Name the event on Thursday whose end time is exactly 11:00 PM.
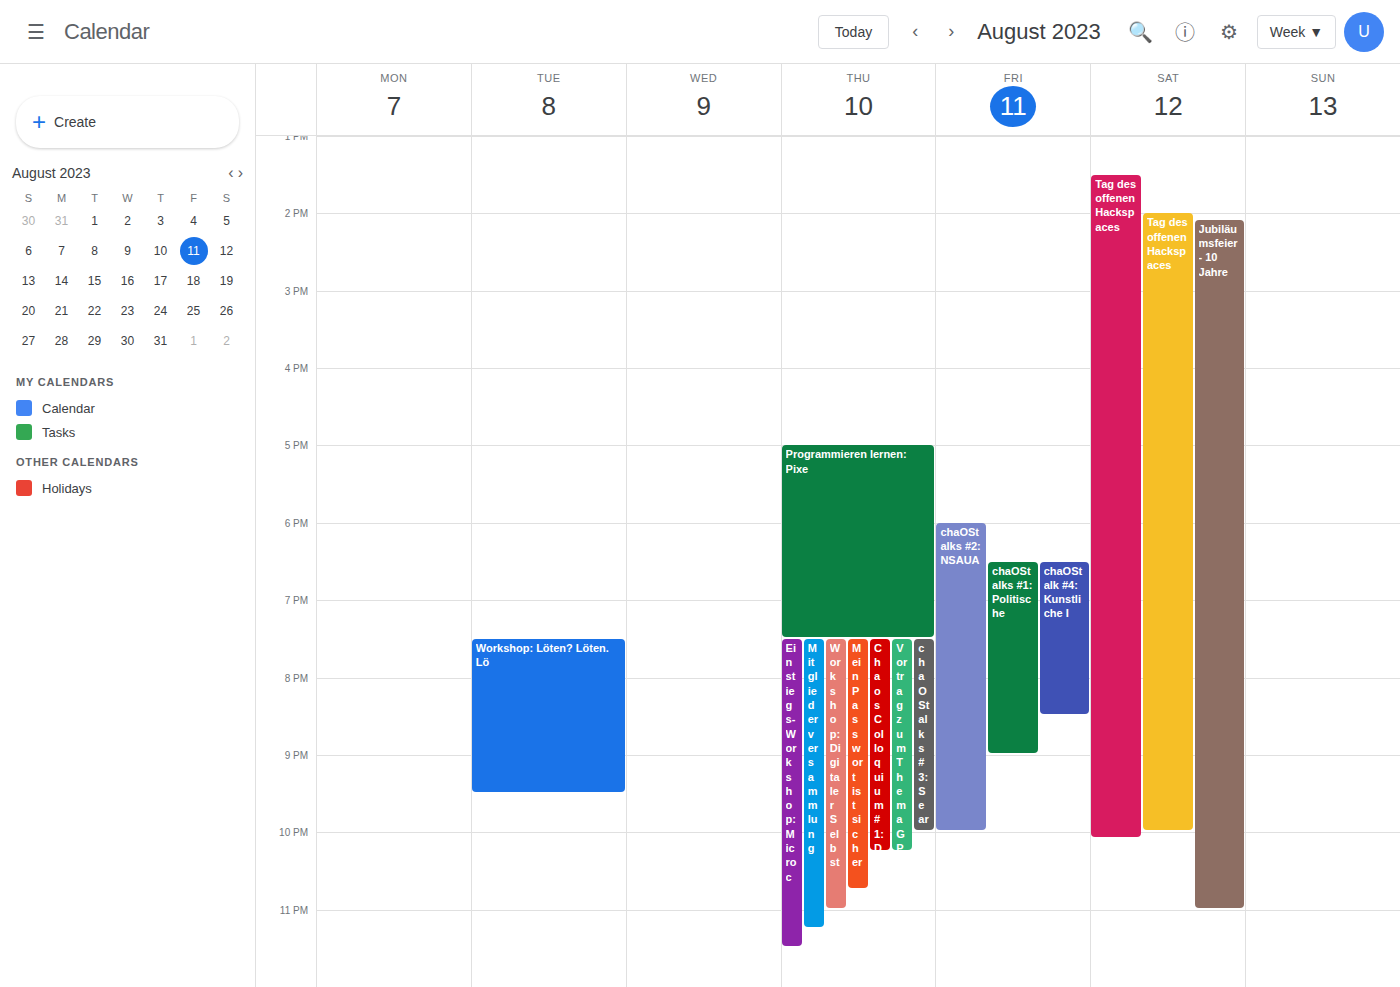
"Workshop: Digitaler Selbst"